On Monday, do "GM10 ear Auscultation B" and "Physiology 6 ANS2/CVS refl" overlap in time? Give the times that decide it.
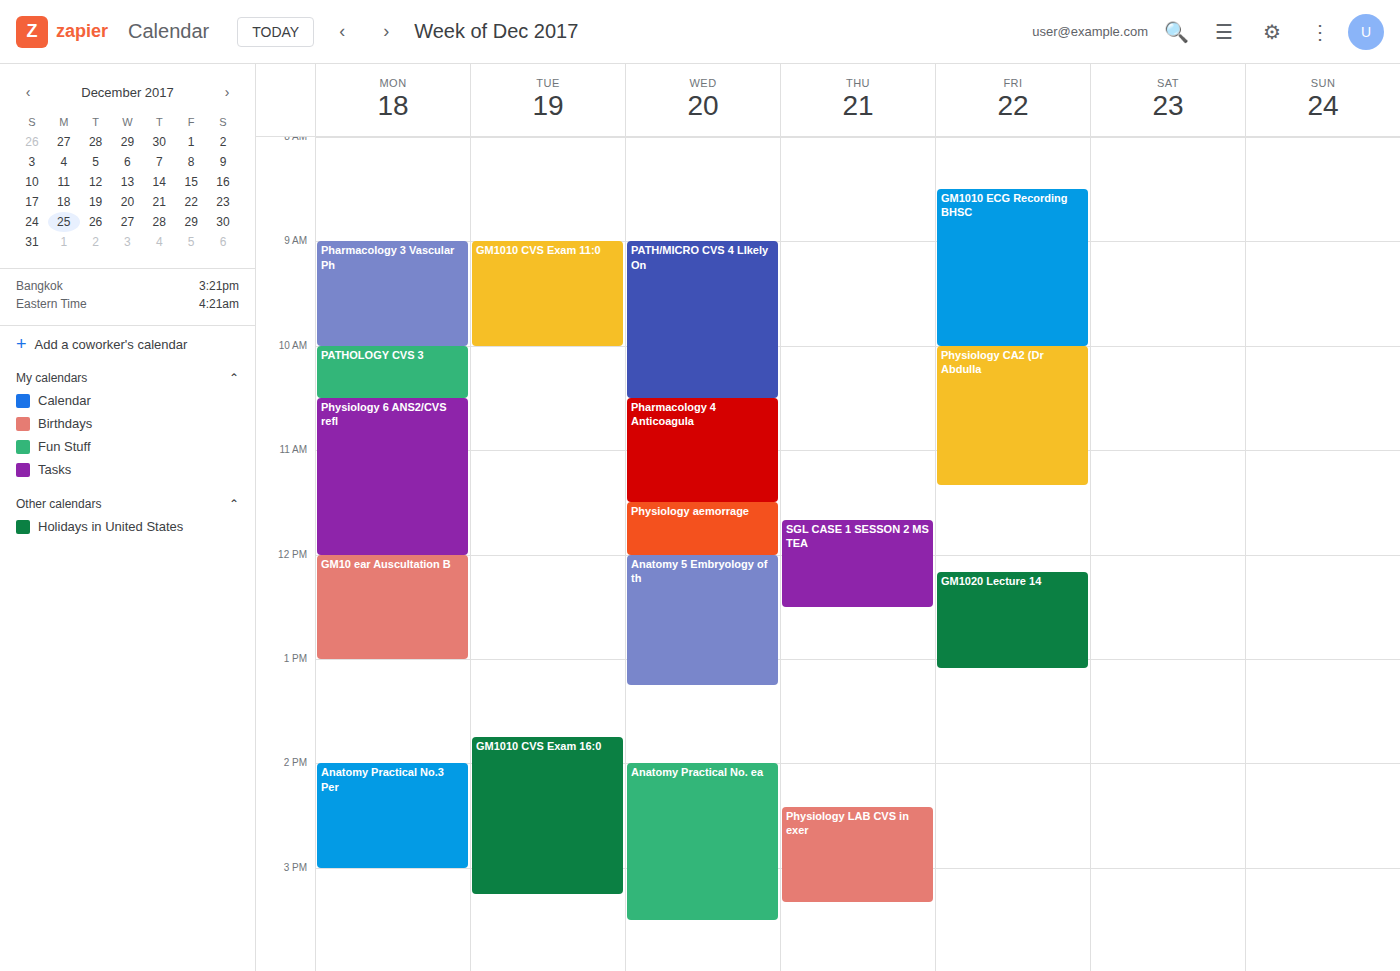
"Physiology 6 ANS2/CVS refl" ends at 12:00 PM, exactly when "GM10 ear Auscultation B" starts -- they touch but do not overlap.